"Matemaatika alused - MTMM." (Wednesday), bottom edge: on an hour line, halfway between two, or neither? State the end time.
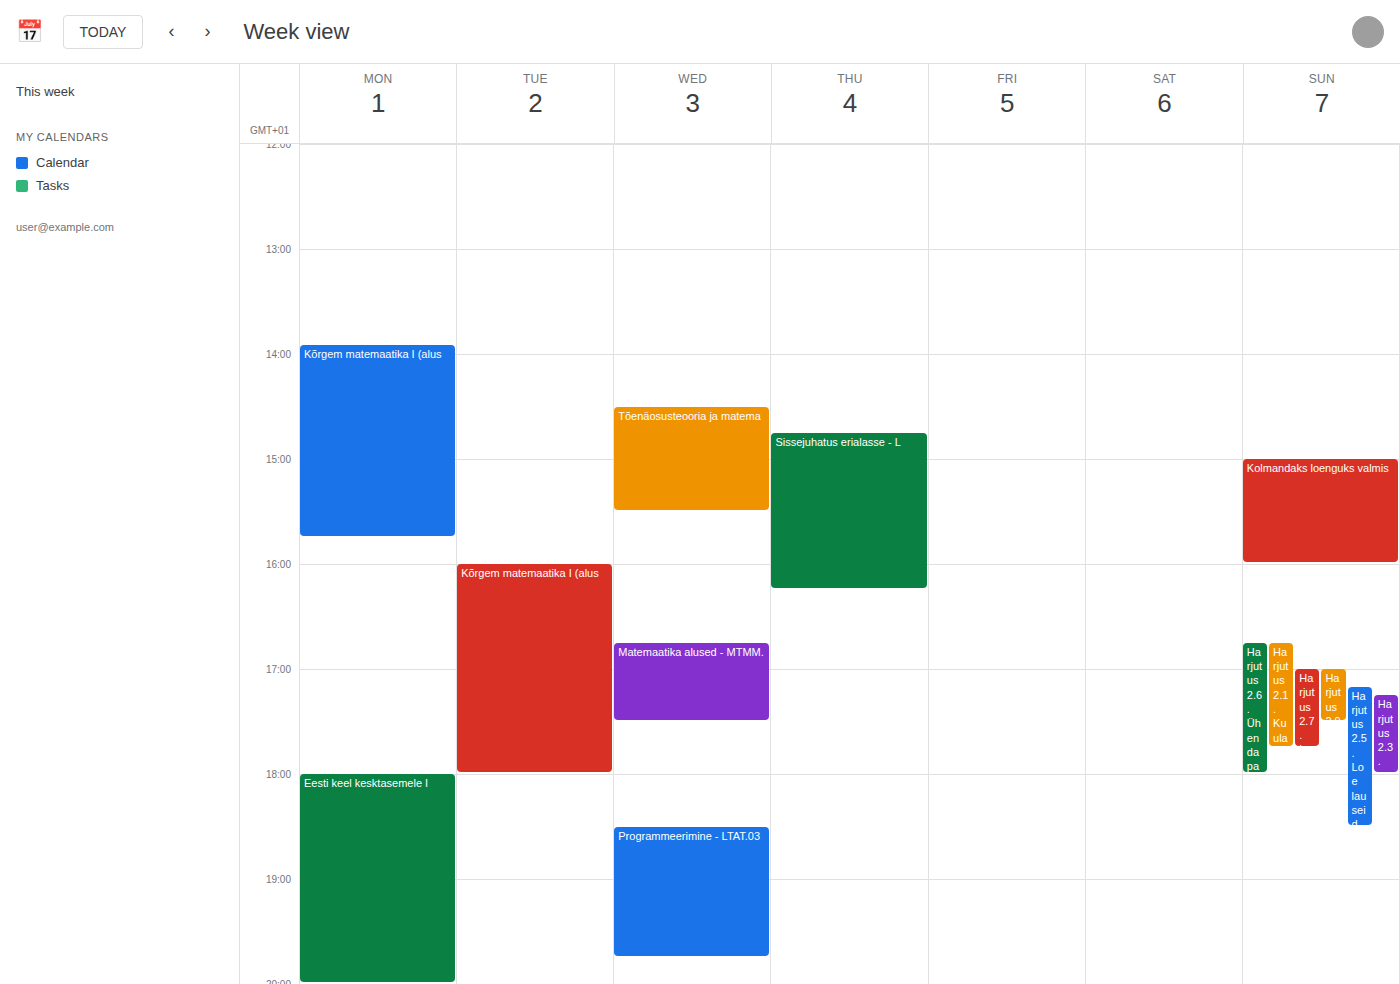
17:30 -- halfway between the 17:00 and 18:00 lines.